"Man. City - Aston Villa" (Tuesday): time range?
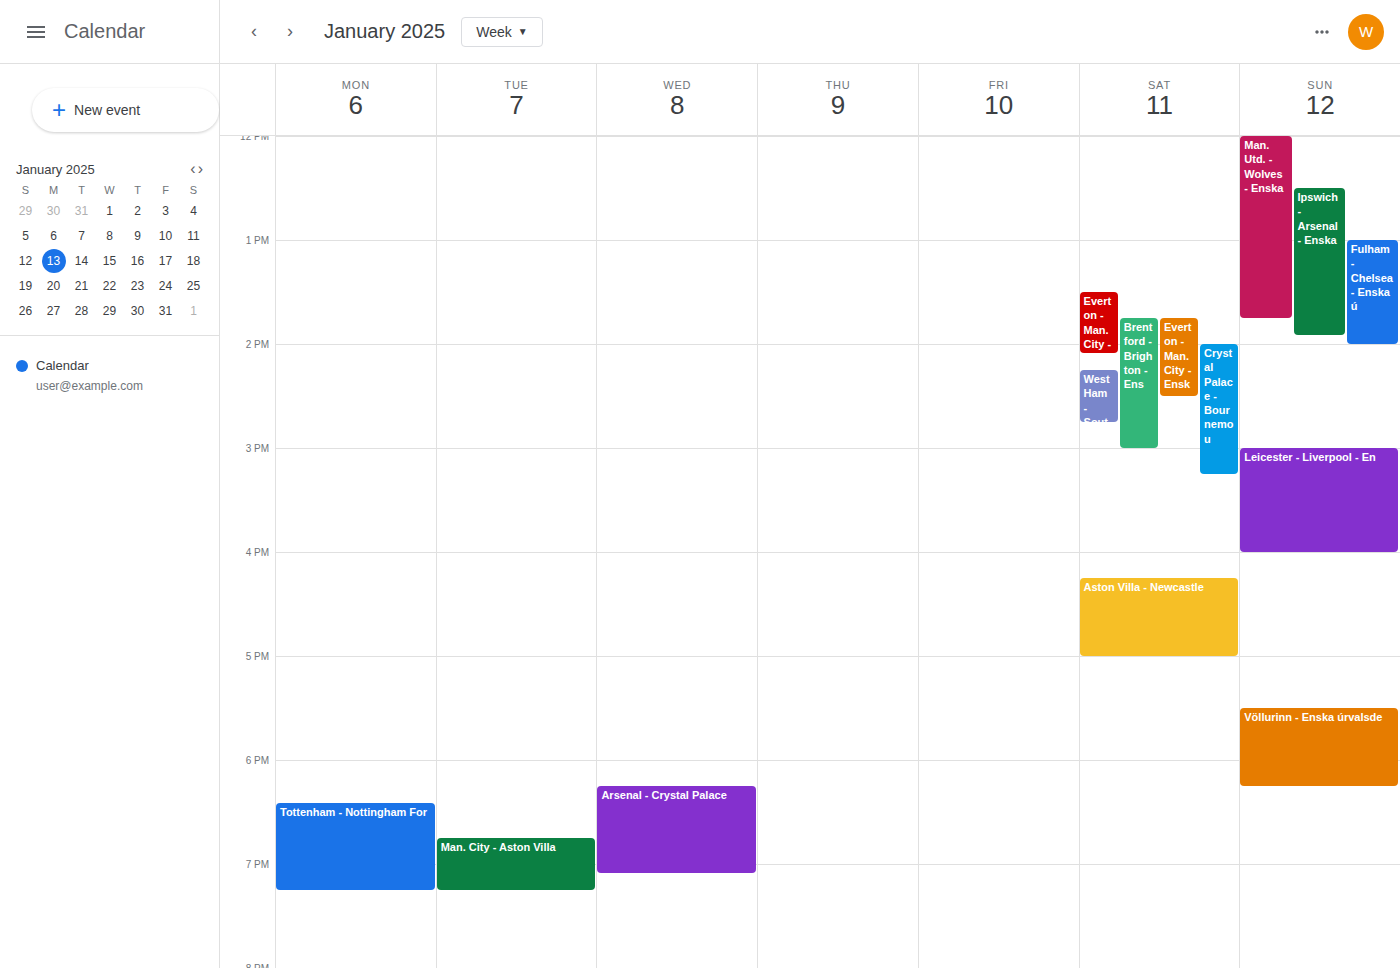
6:45 PM to 7:15 PM